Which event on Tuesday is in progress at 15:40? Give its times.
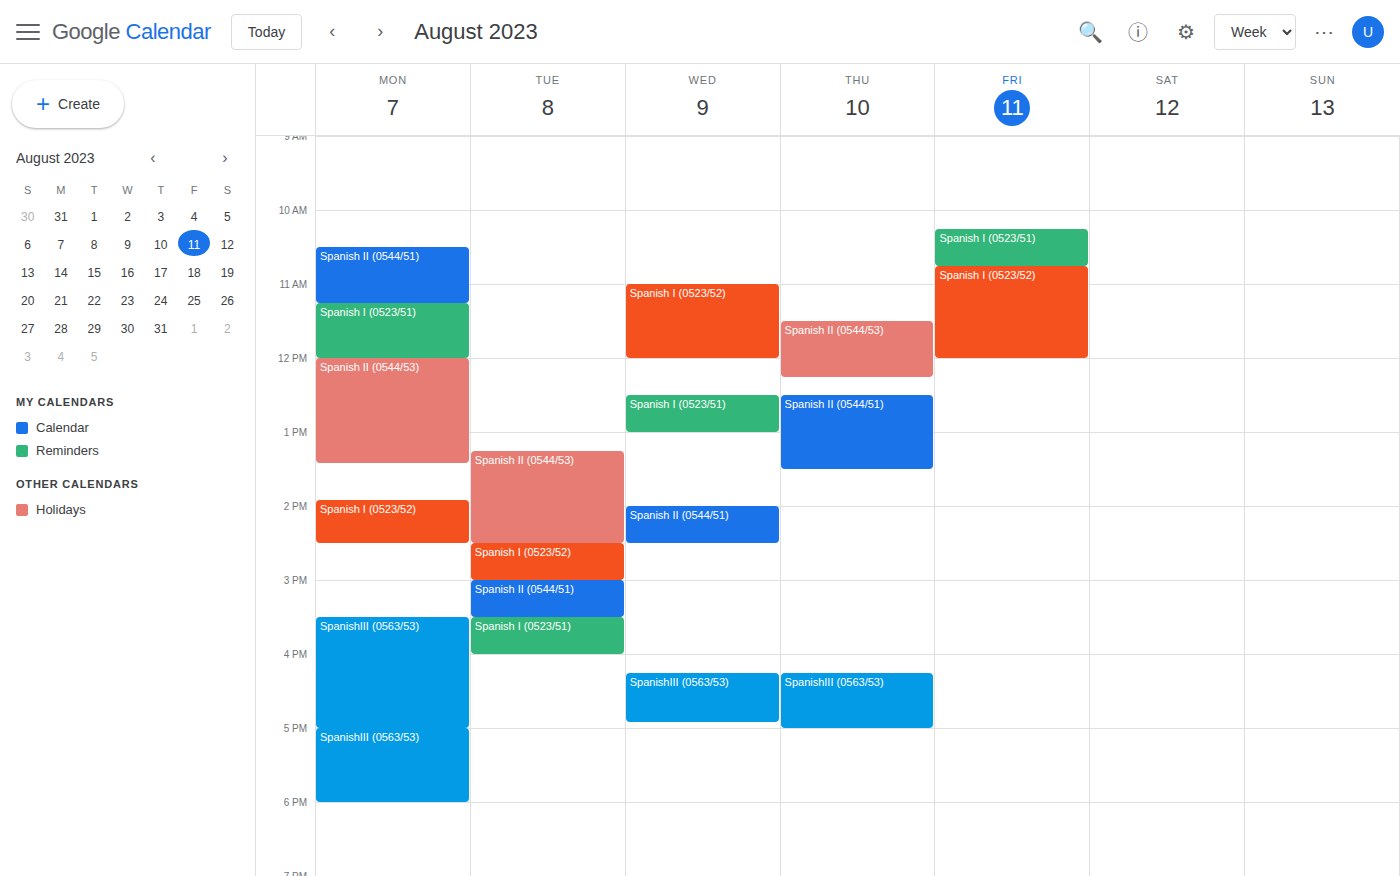
"Spanish I (0523/51)", 15:30 to 16:00